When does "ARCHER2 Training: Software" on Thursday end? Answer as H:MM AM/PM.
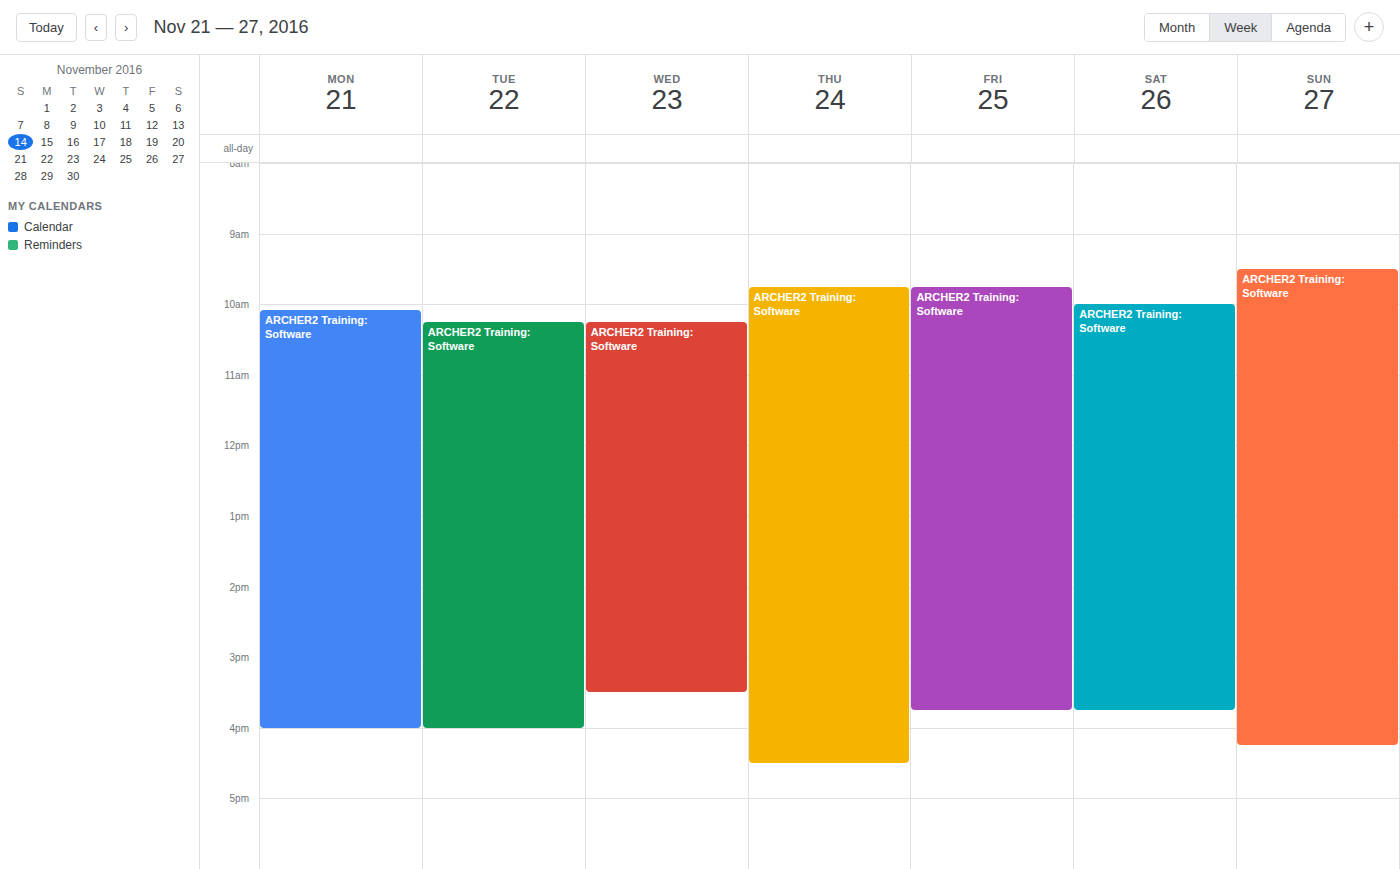
4:30 PM